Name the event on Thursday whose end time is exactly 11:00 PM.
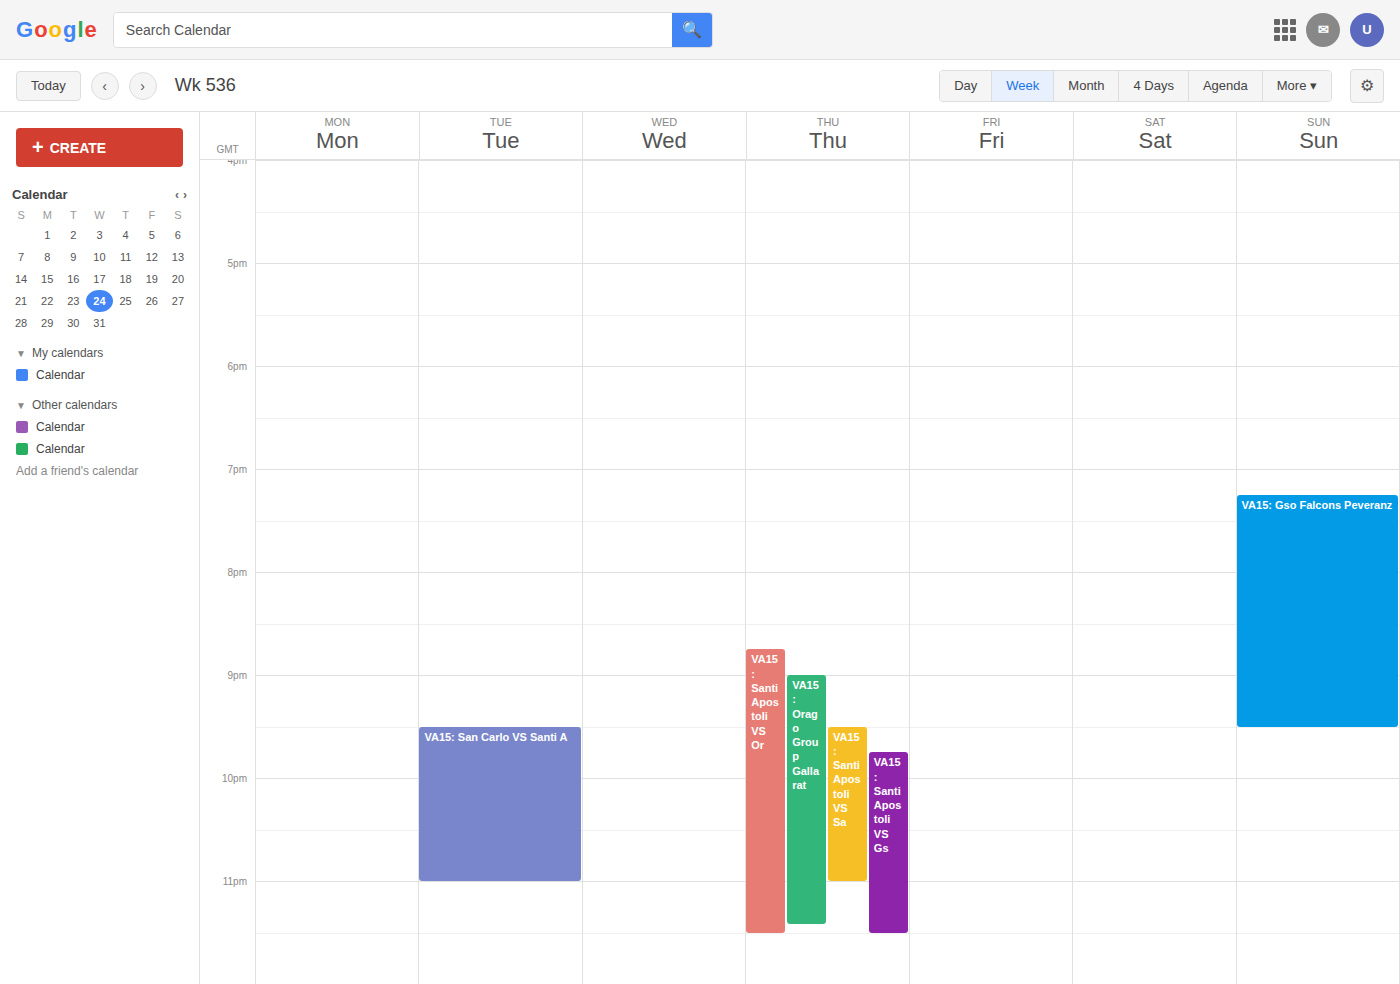
"VA15: Santi Apostoli VS Sa"